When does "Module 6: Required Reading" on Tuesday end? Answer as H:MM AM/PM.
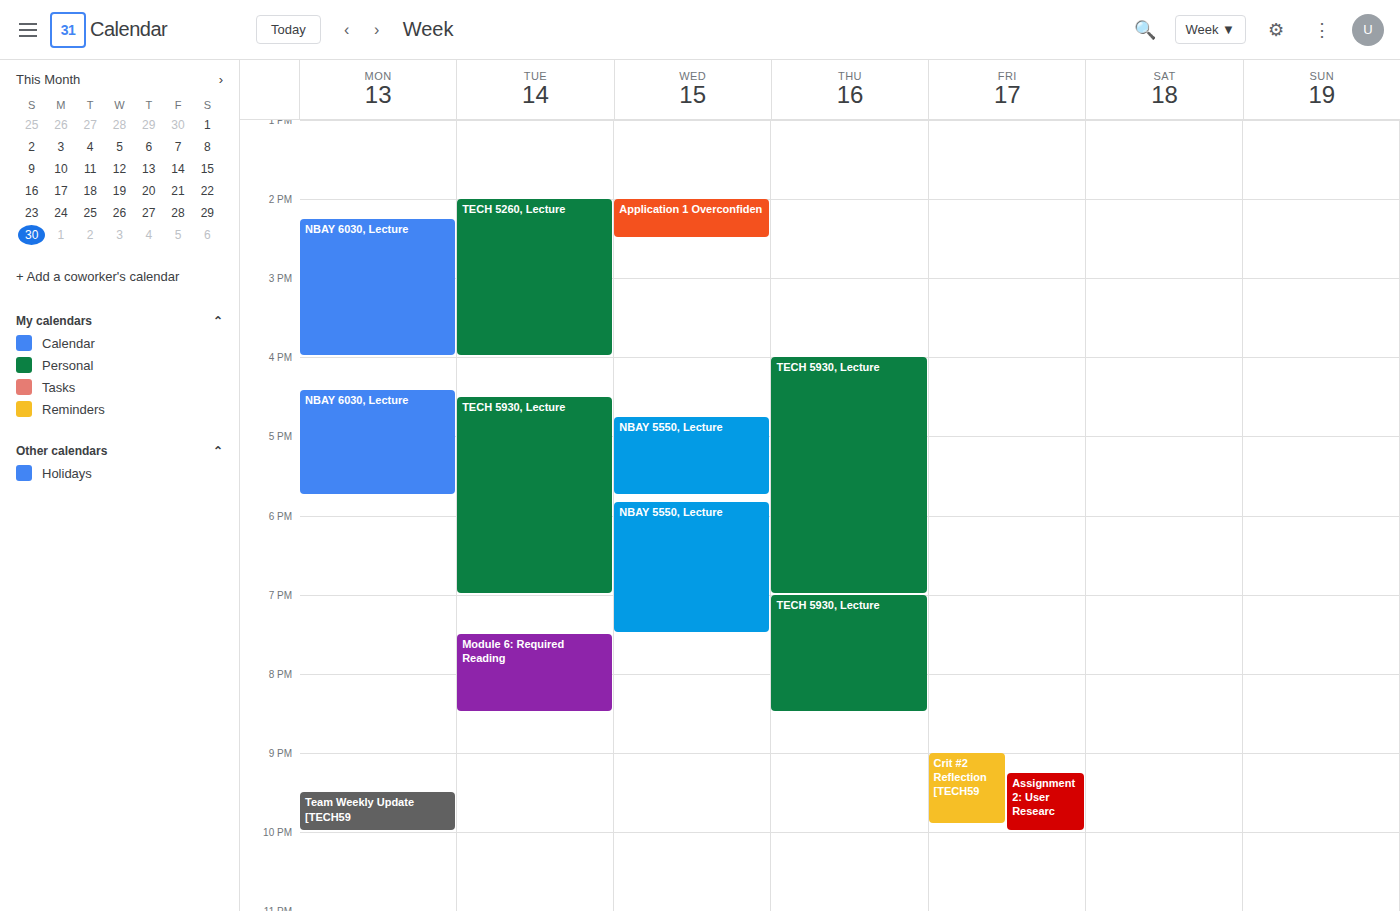
8:30 PM